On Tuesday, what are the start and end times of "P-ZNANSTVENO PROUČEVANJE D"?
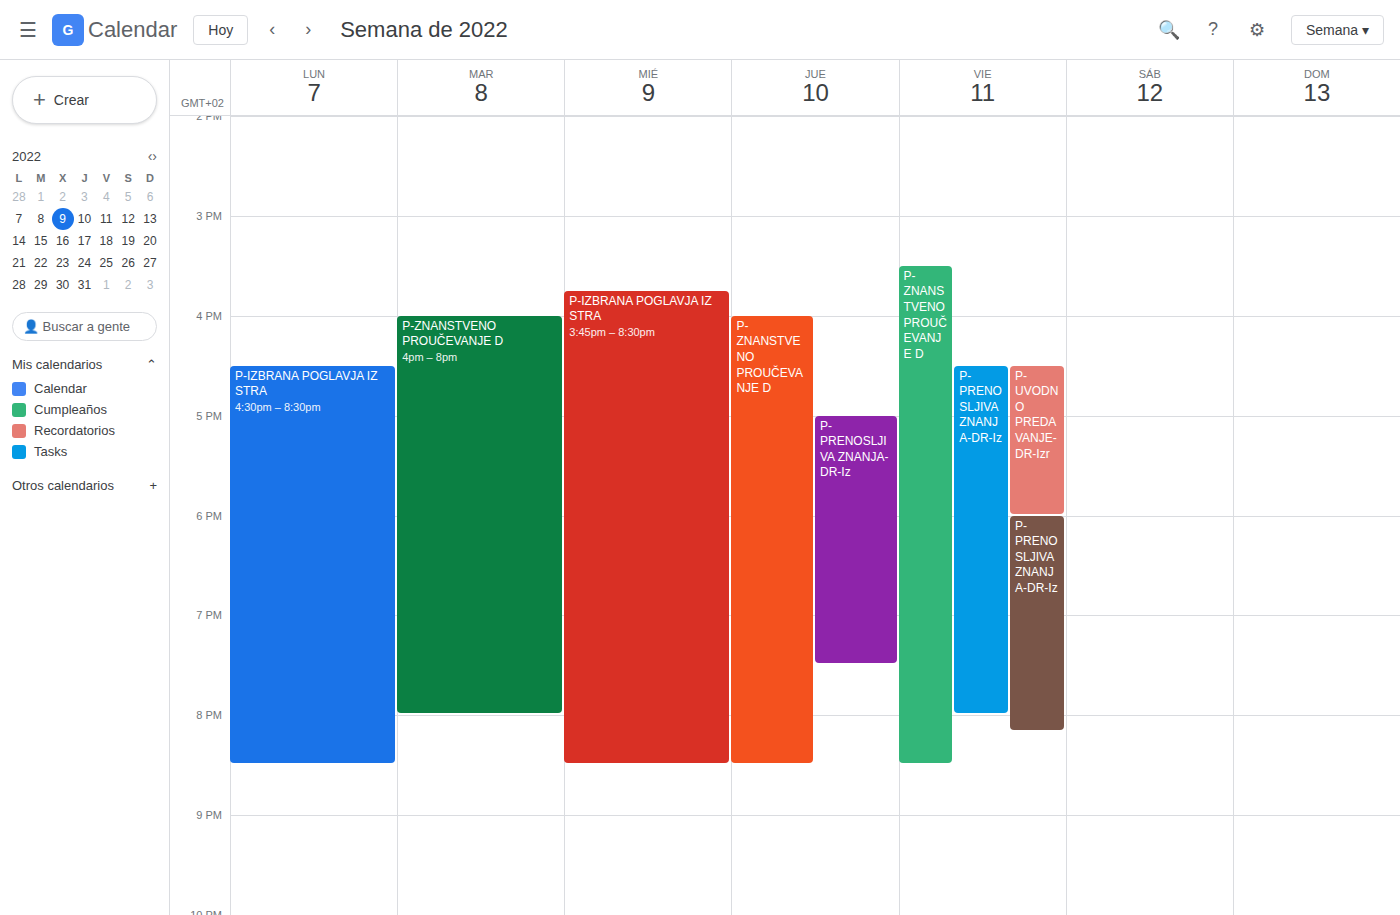
16:00 to 20:00